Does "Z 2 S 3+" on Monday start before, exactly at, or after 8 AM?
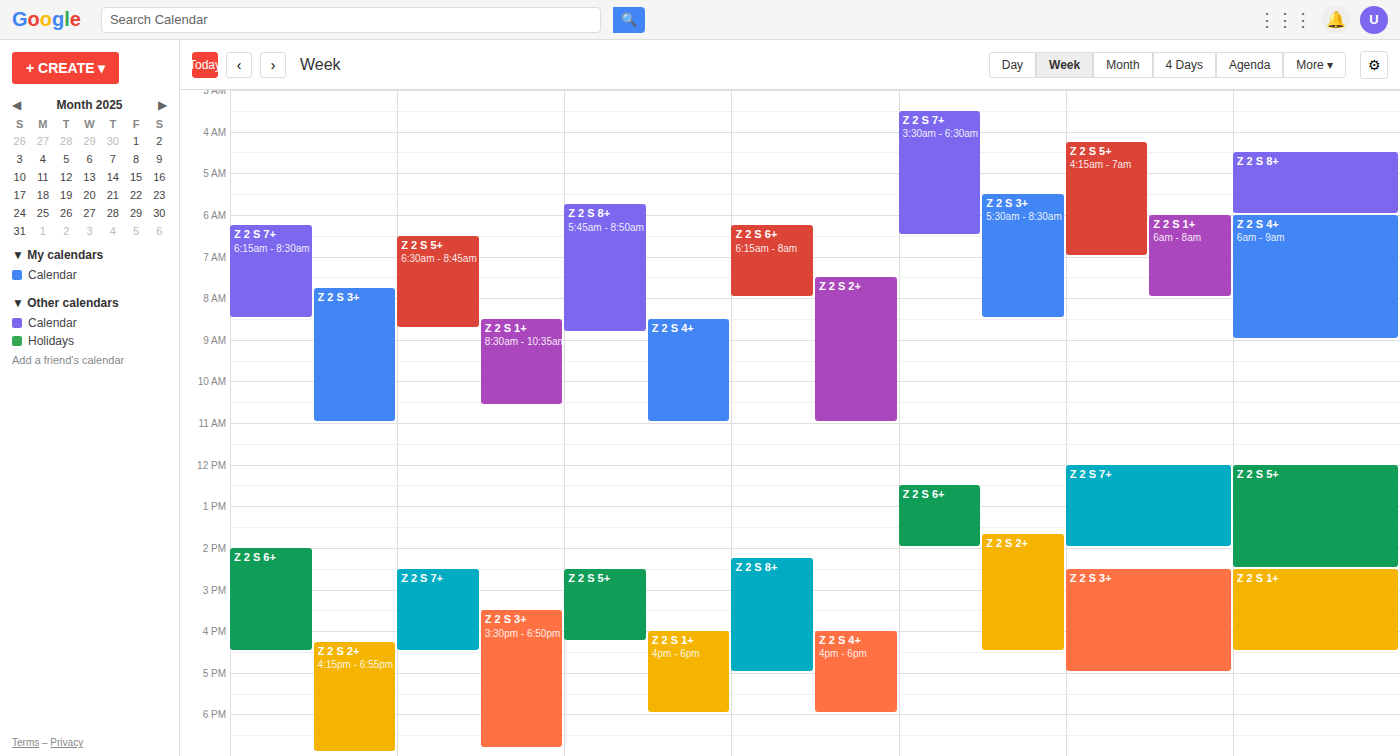
7:45 AM -- before 8 AM, 15 minutes above the 8 AM line.